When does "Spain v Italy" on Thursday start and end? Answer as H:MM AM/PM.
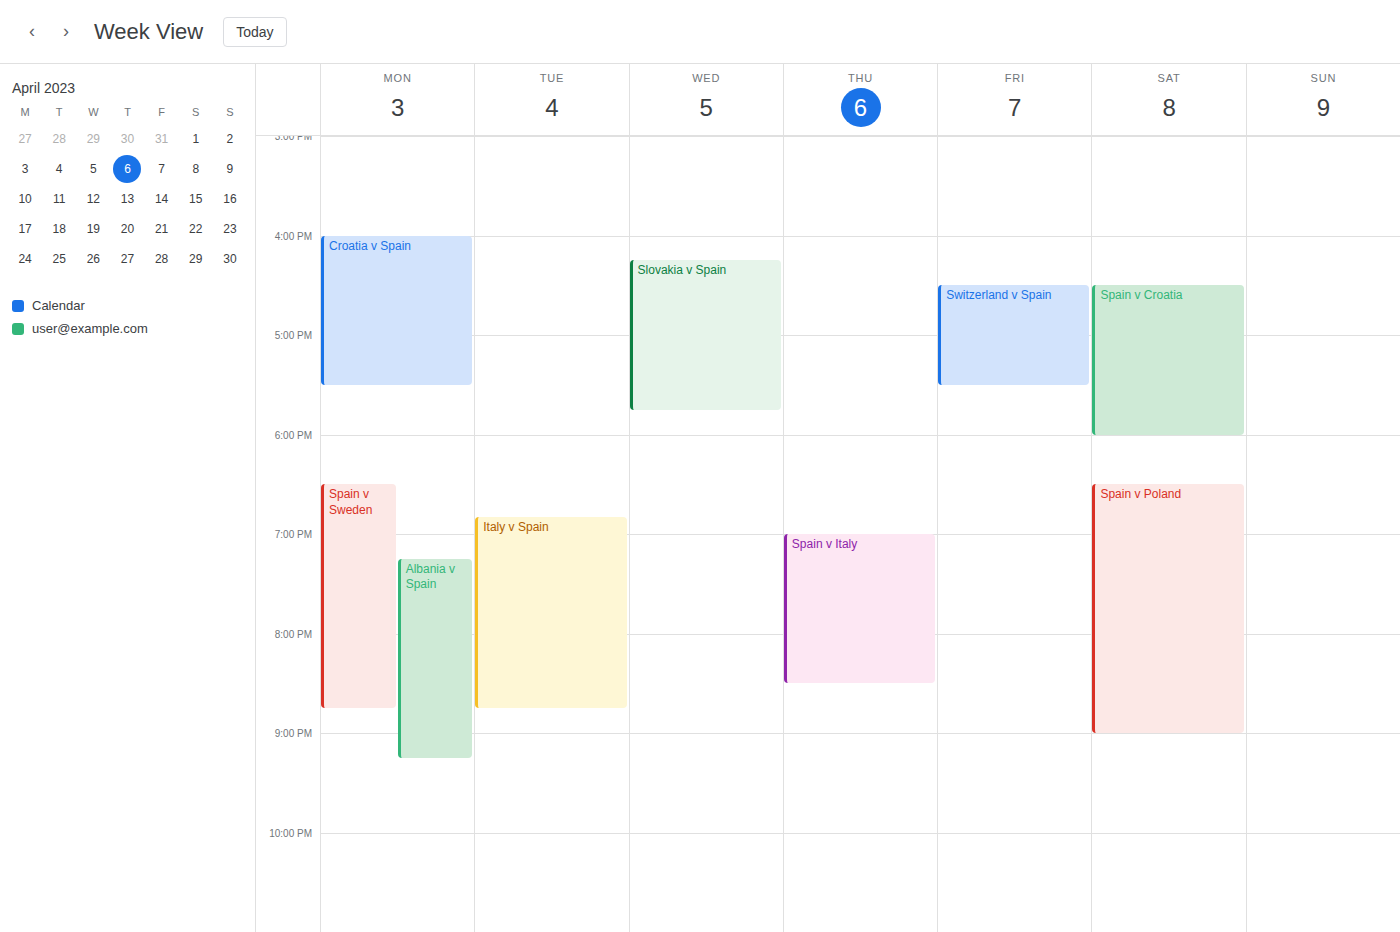
7:00 PM to 8:30 PM